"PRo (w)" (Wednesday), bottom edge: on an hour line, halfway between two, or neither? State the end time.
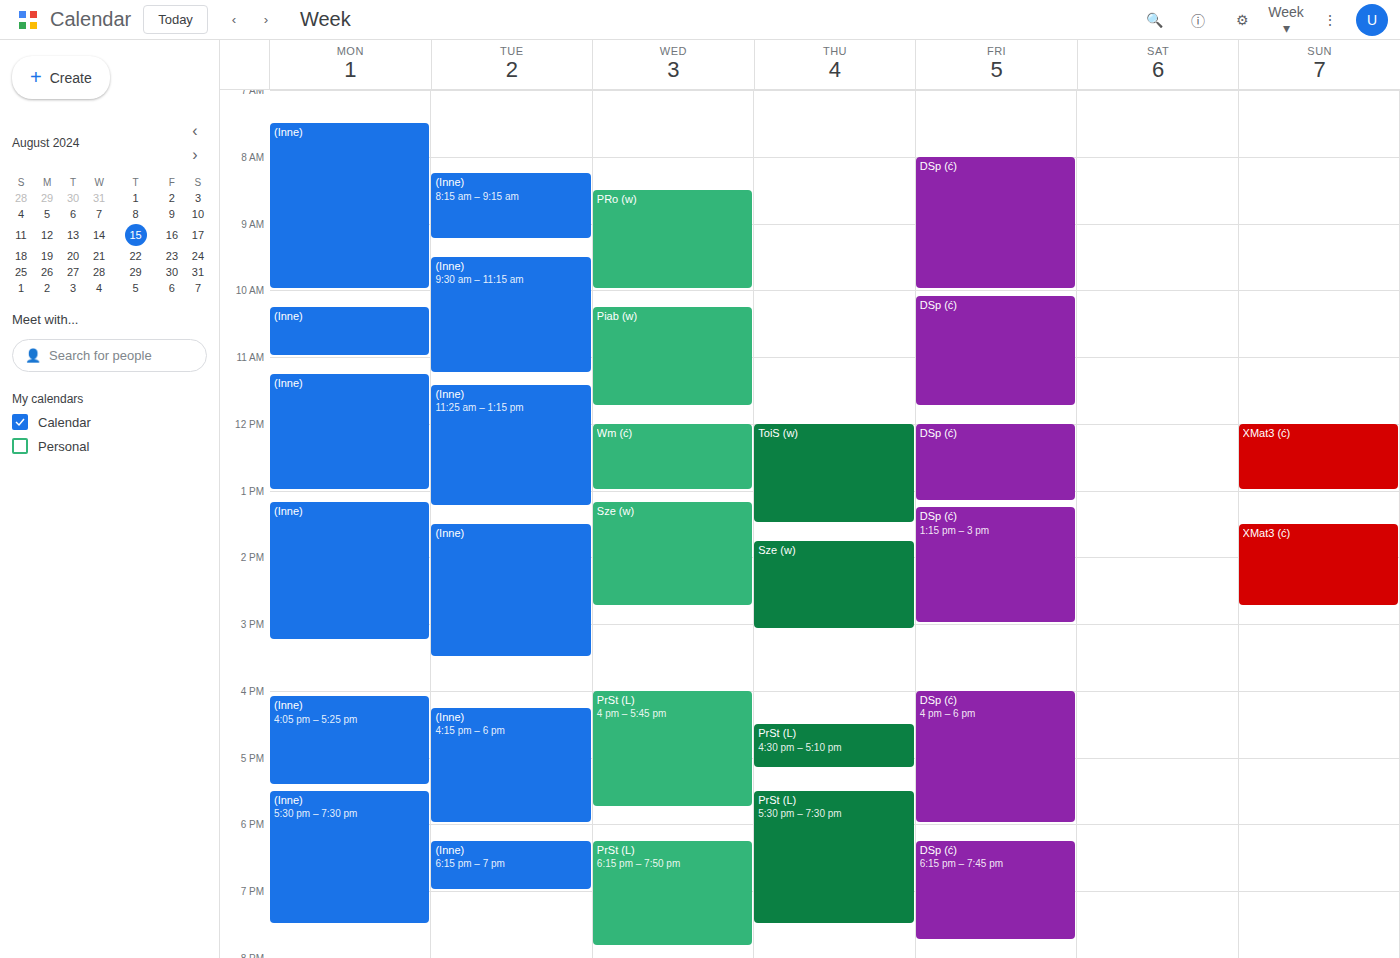
10:00 AM -- exactly on the 10 AM line.